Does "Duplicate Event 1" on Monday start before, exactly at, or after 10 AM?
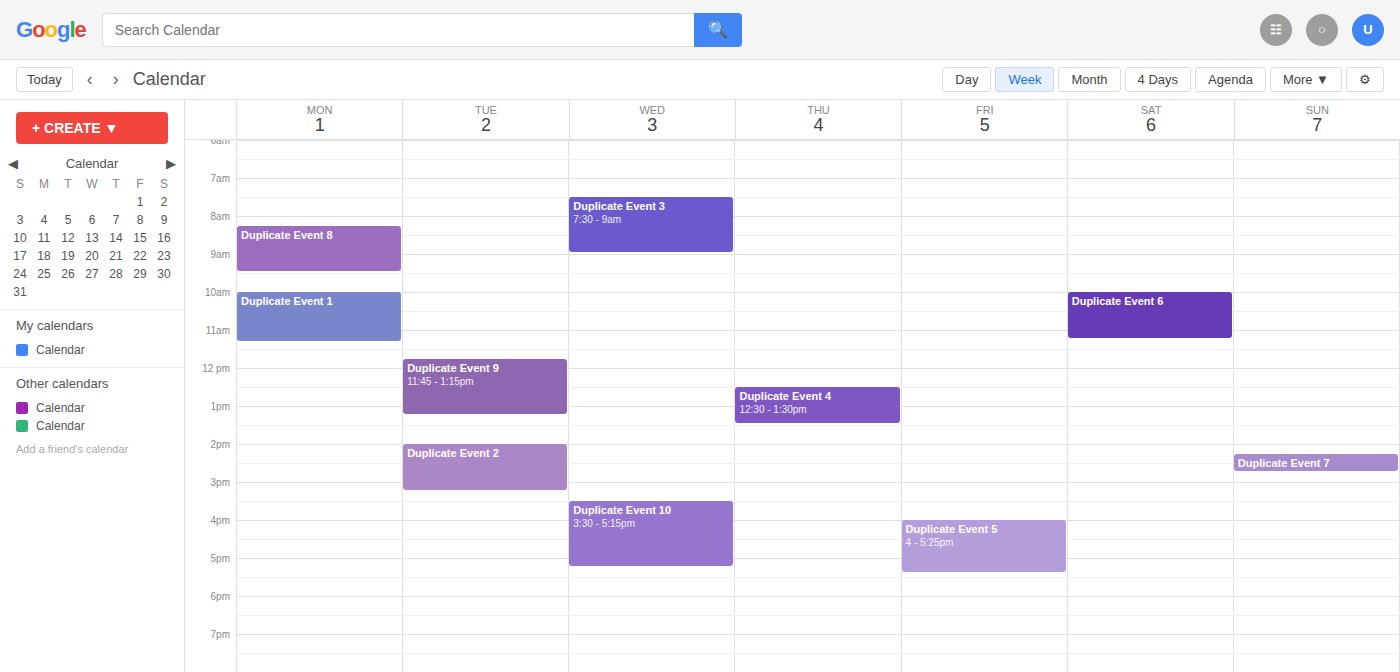
10:00 AM -- exactly at 10 AM, on the 10 AM line.